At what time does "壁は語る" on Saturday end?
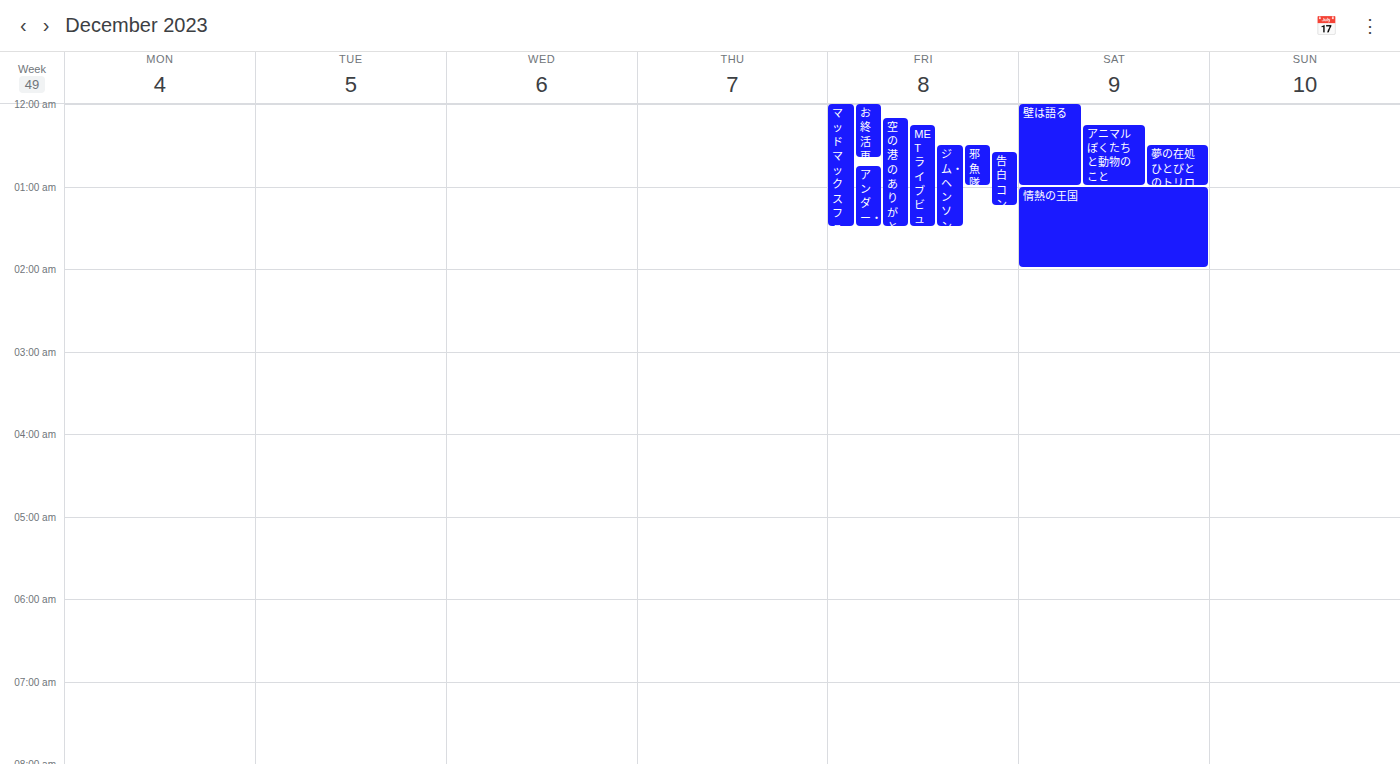
1:00 AM